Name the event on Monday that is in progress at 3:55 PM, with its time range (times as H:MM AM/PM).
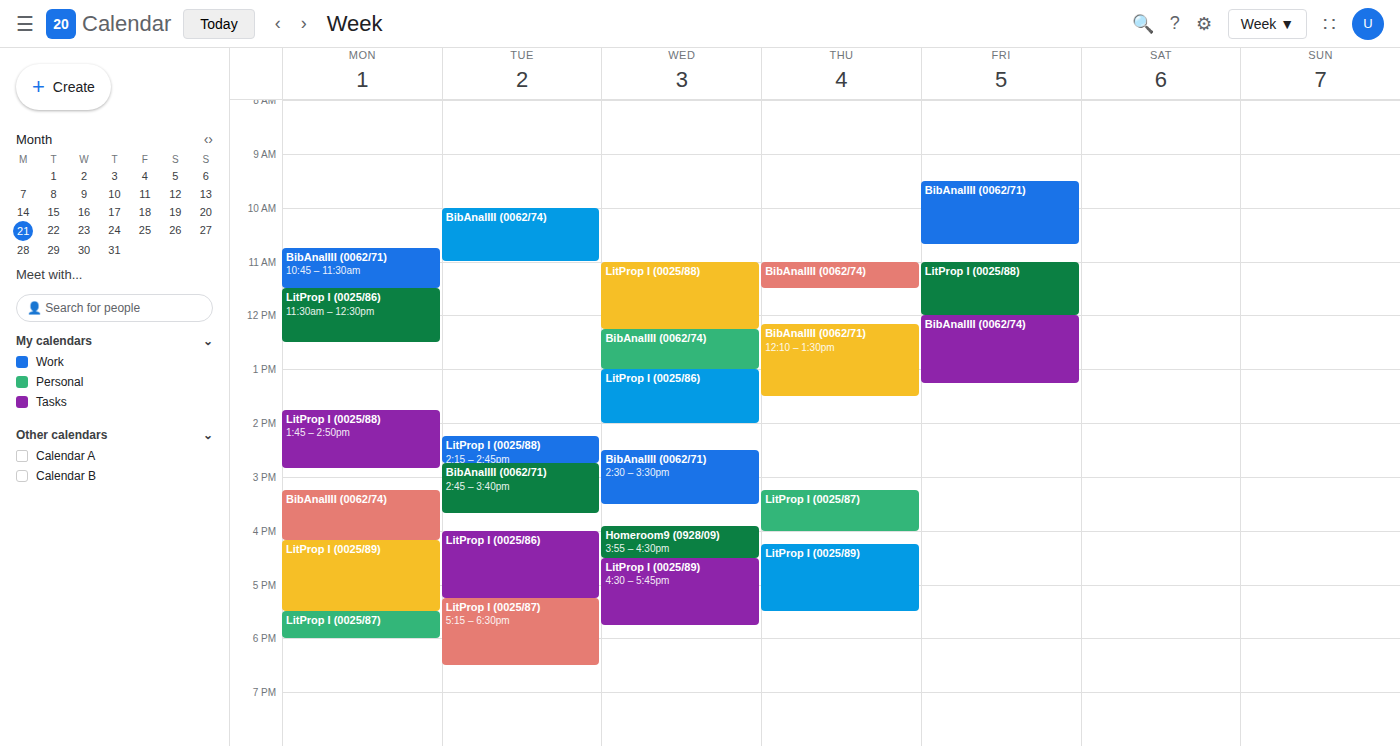
"BibAnalIII (0062/74)", 3:15 PM to 4:10 PM